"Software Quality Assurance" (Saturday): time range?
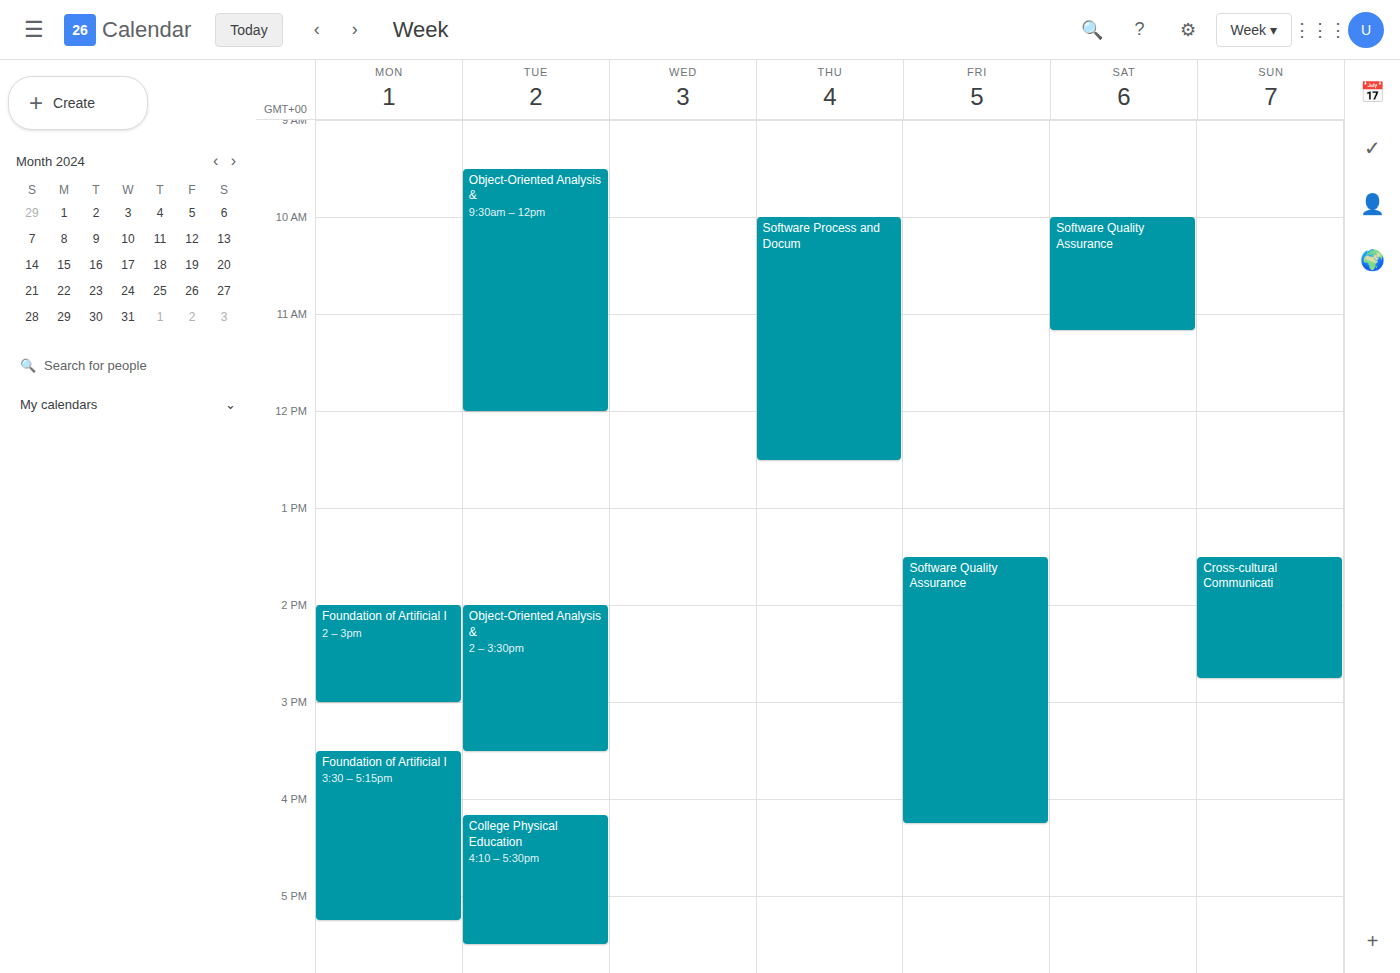
10:00 AM to 11:10 AM